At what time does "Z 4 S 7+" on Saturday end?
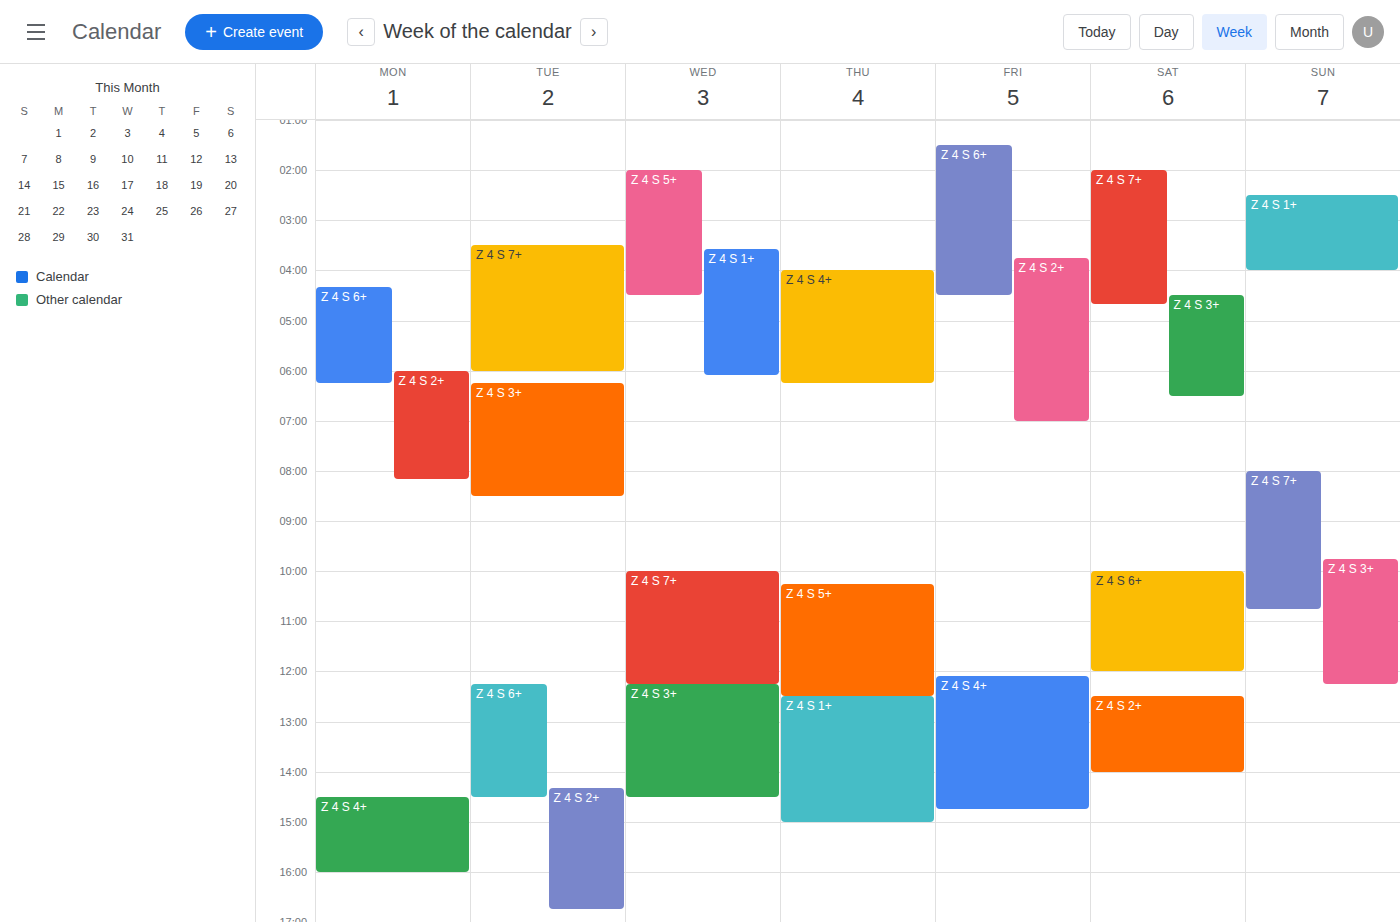
4:40 AM